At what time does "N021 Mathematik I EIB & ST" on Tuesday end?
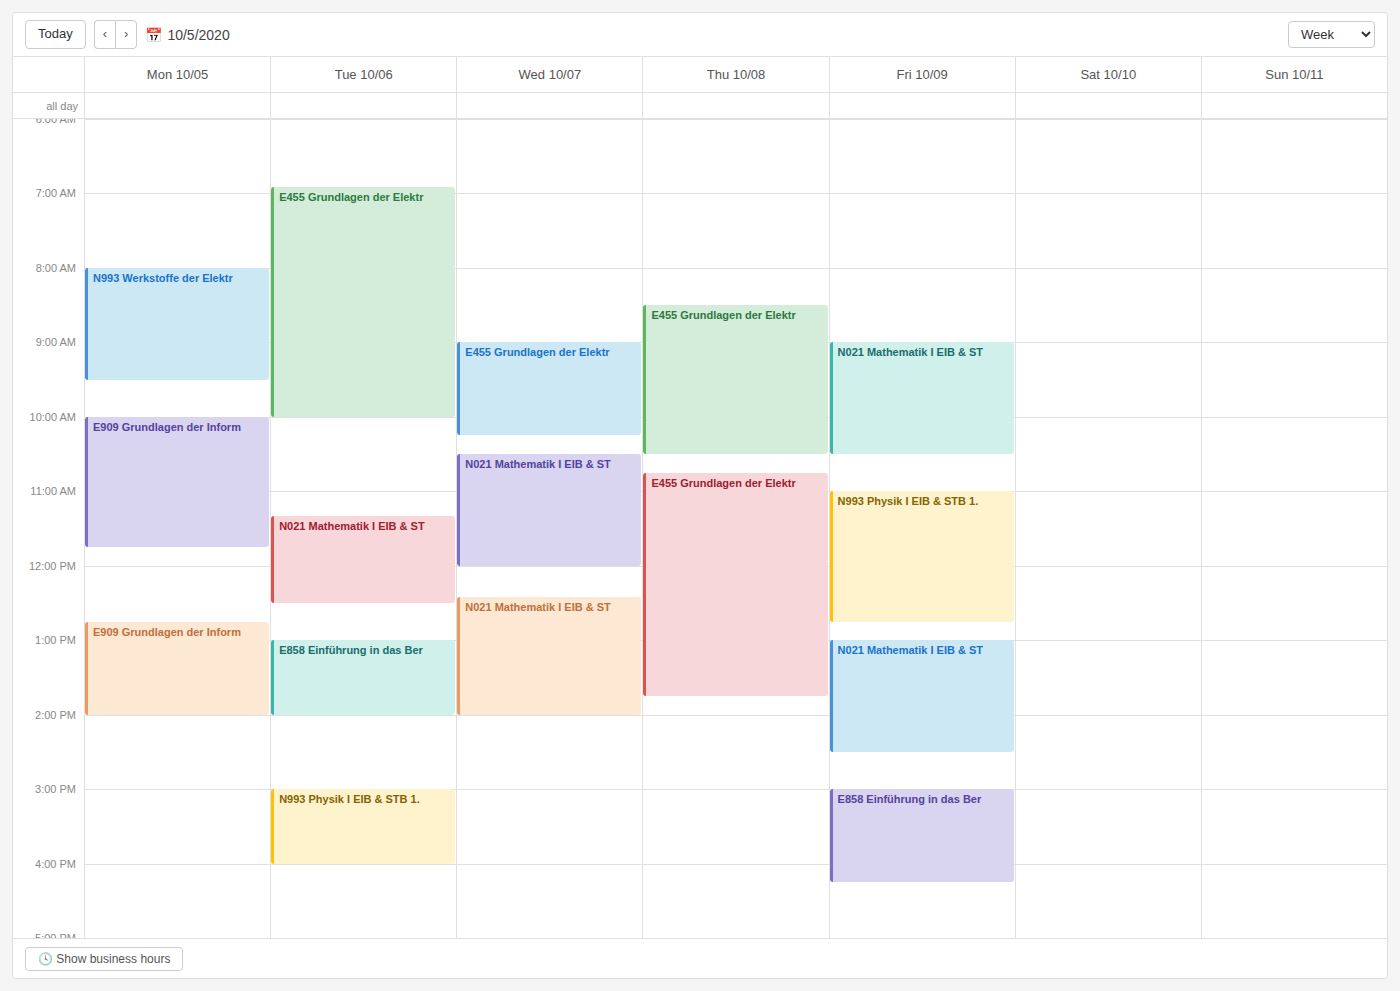
12:30 PM